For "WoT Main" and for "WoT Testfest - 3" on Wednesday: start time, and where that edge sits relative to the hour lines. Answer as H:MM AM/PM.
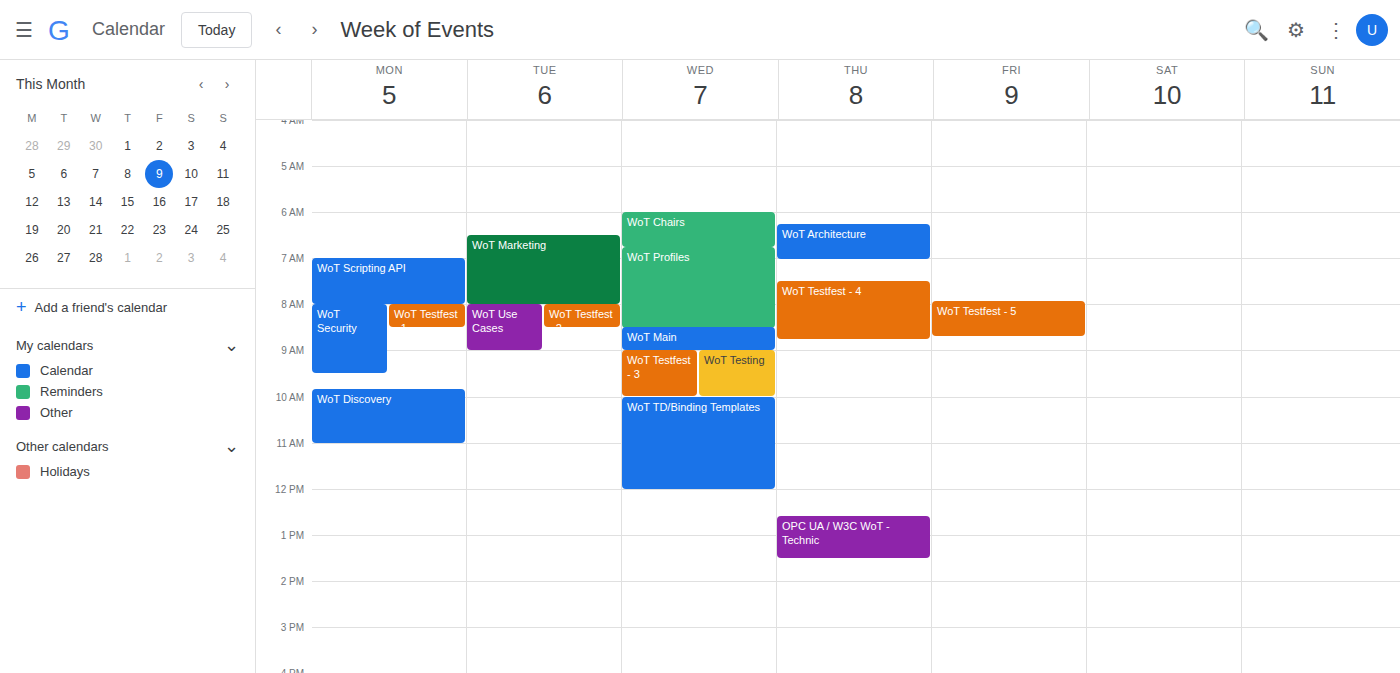
"WoT Main": 8:30 AM, halfway between the 8 AM and 9 AM lines. "WoT Testfest - 3": 9:00 AM, exactly on the 9 AM line.